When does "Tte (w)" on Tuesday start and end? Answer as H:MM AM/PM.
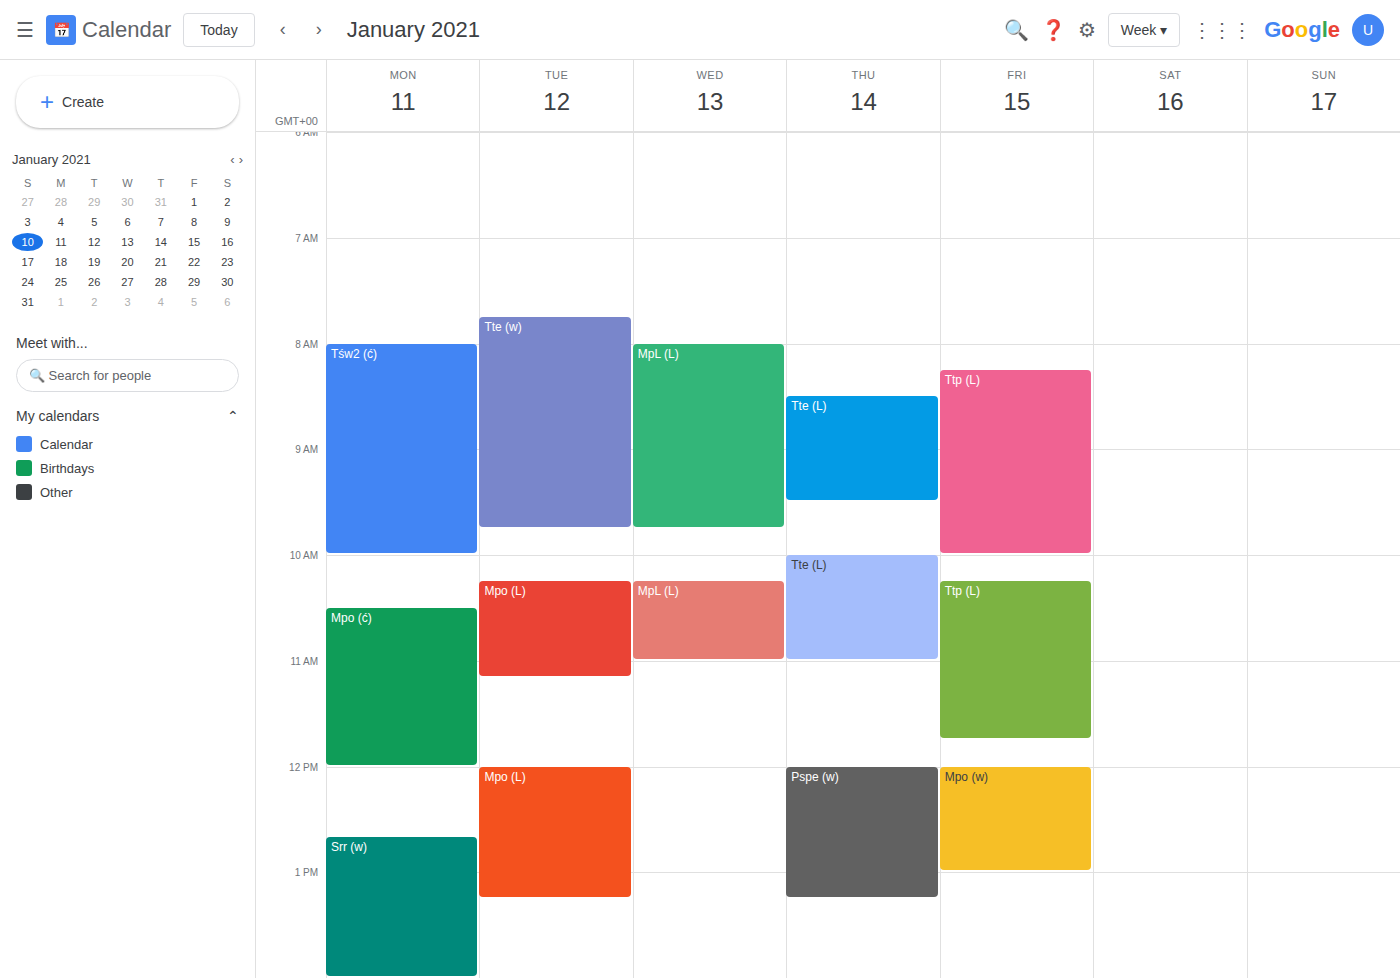
7:45 AM to 9:45 AM